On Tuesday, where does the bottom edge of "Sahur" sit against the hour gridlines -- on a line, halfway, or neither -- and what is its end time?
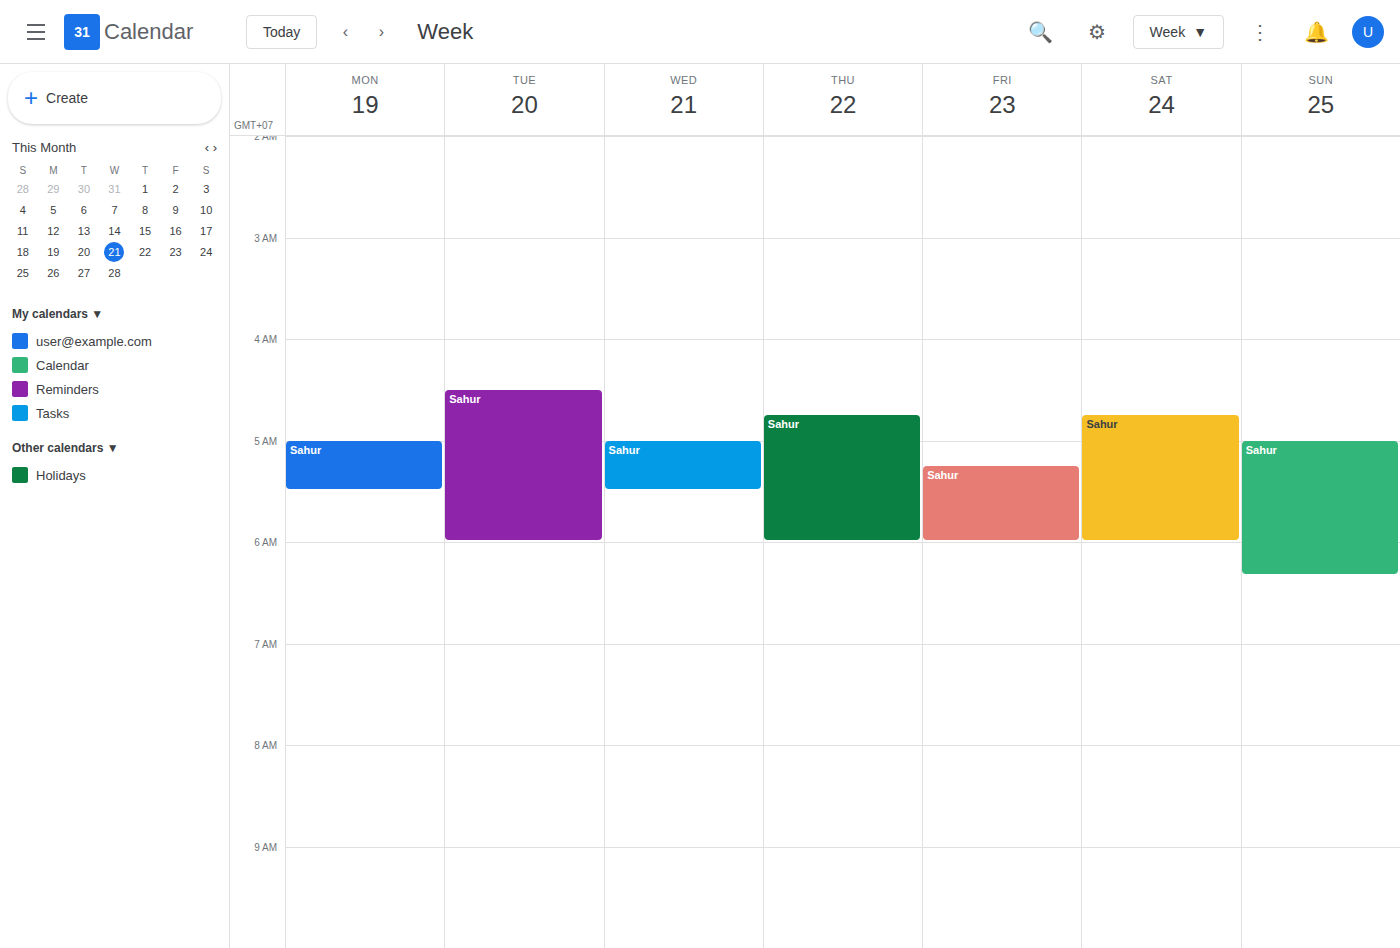
6:00 AM -- exactly on the 6 AM line.